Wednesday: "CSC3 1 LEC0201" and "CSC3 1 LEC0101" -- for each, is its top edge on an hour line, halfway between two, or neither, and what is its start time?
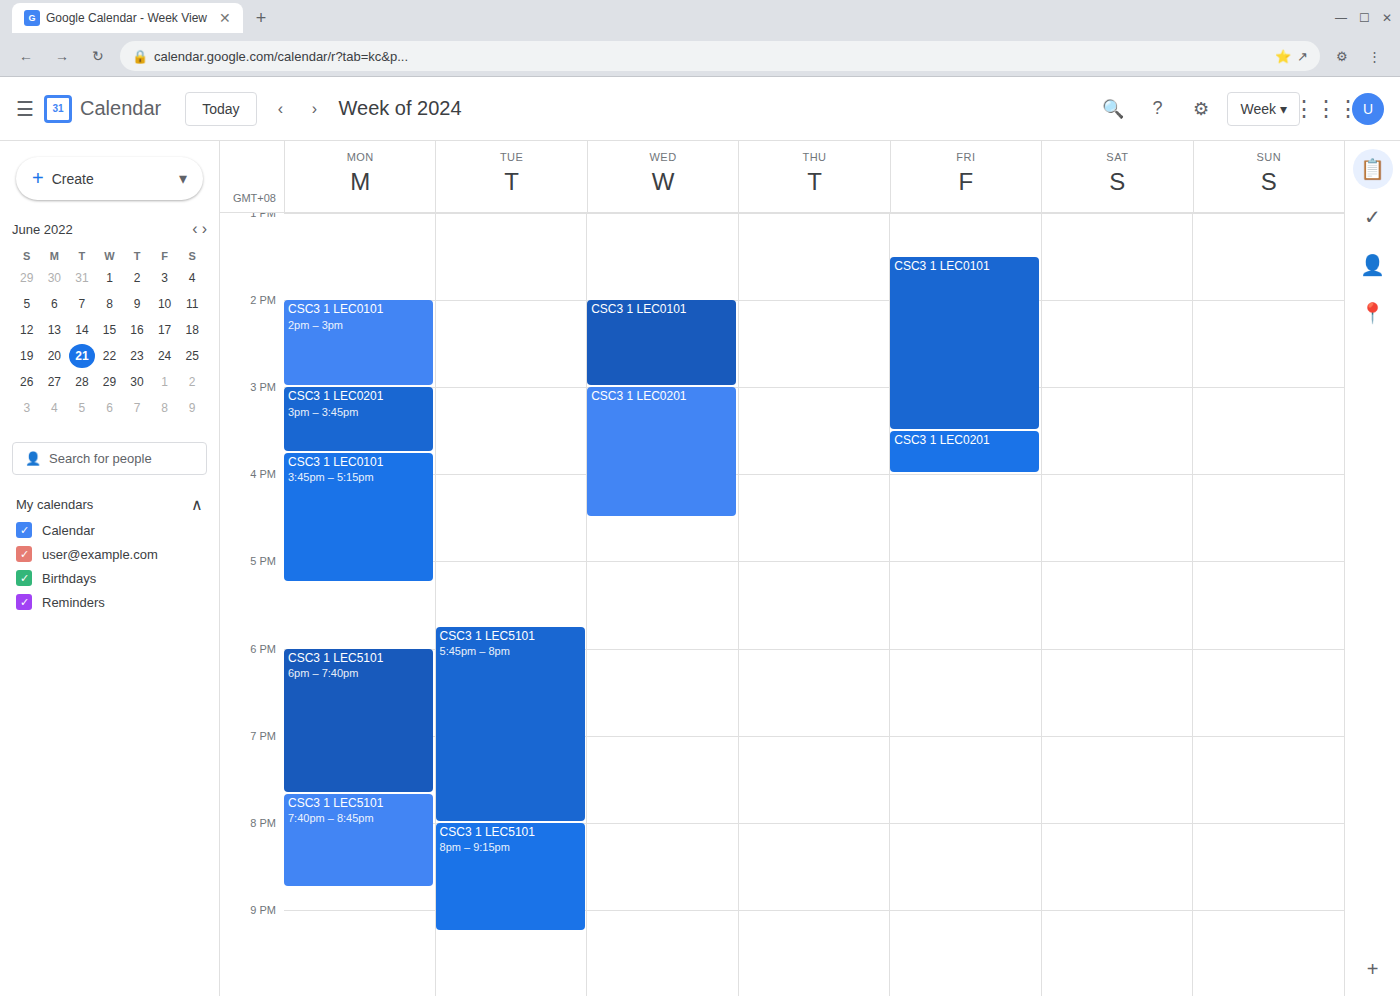
"CSC3 1 LEC0201": 3:00 PM, exactly on the 3 PM line. "CSC3 1 LEC0101": 2:00 PM, exactly on the 2 PM line.